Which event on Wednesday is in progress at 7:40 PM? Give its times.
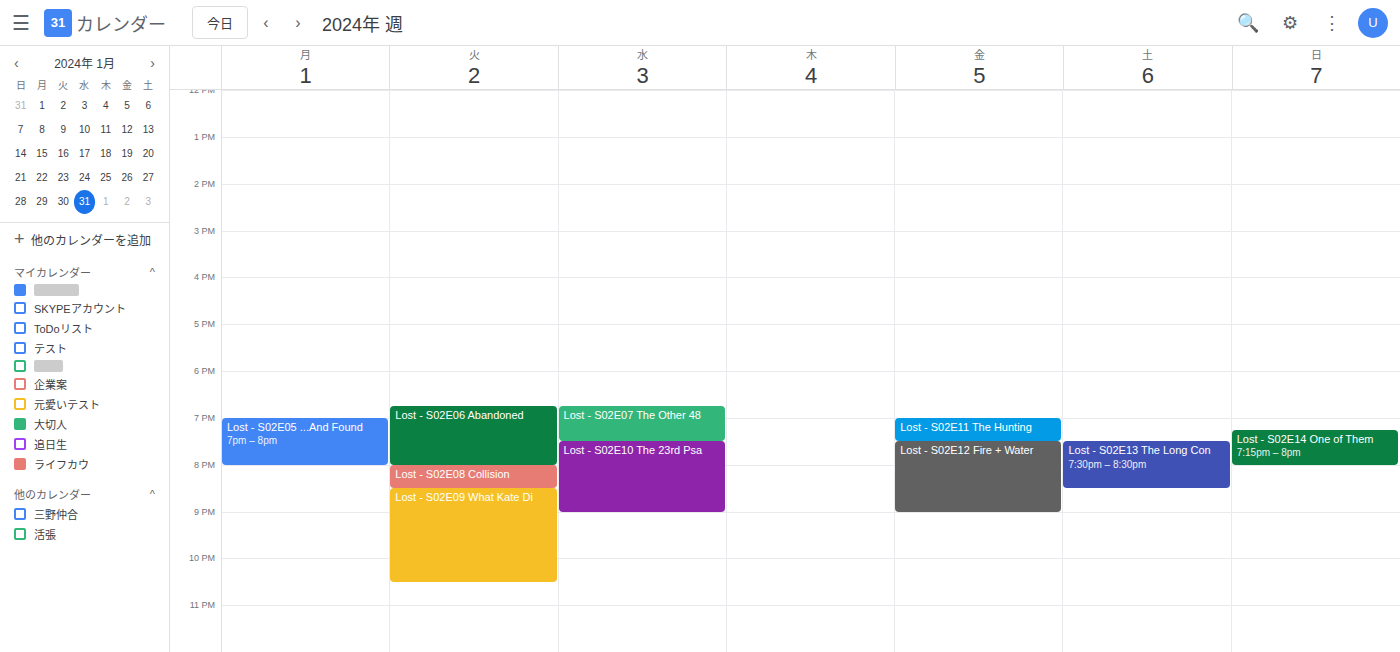
"Lost - S02E10 The 23rd Psa", 7:30 PM to 9:00 PM